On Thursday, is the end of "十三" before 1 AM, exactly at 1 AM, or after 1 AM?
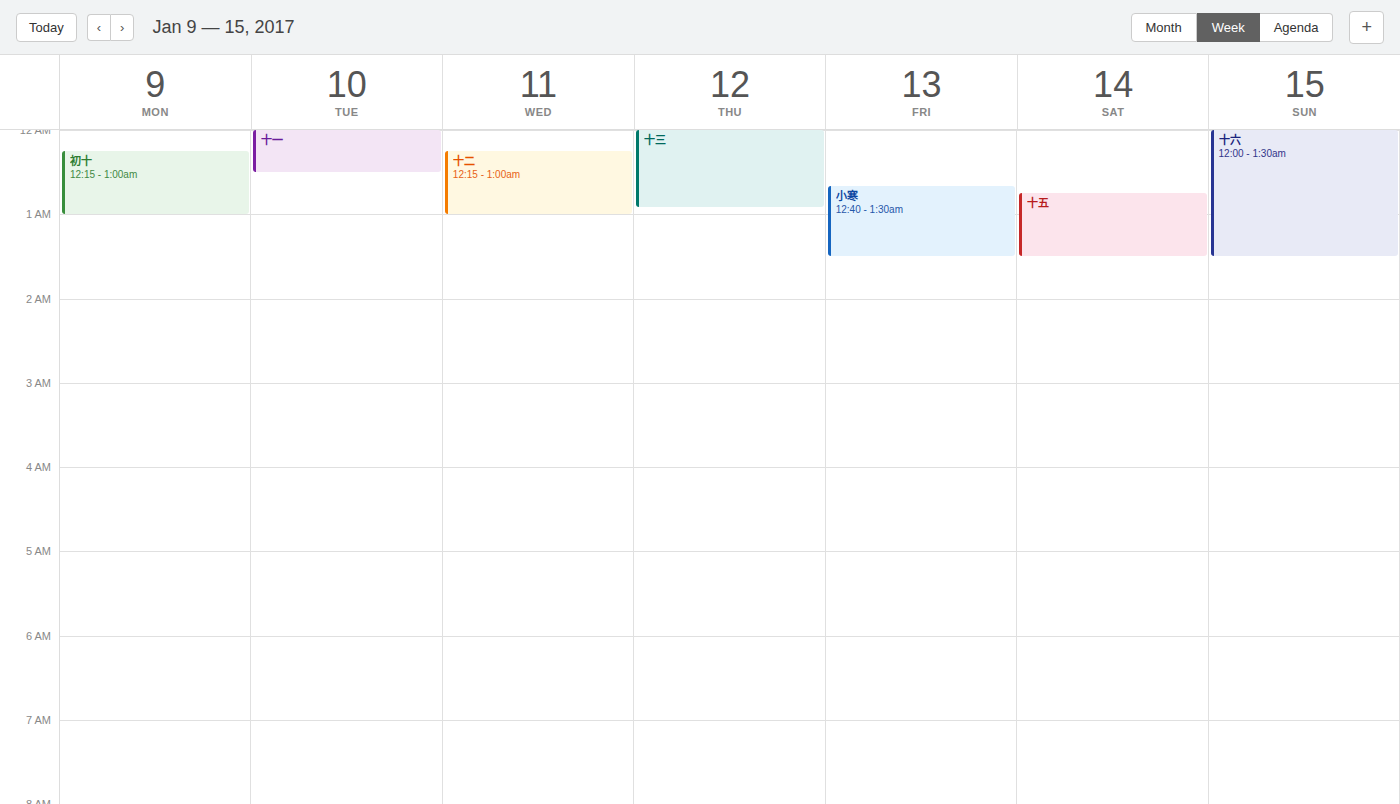
12:55 AM -- before 1 AM, 5 minutes above the 1 AM line.